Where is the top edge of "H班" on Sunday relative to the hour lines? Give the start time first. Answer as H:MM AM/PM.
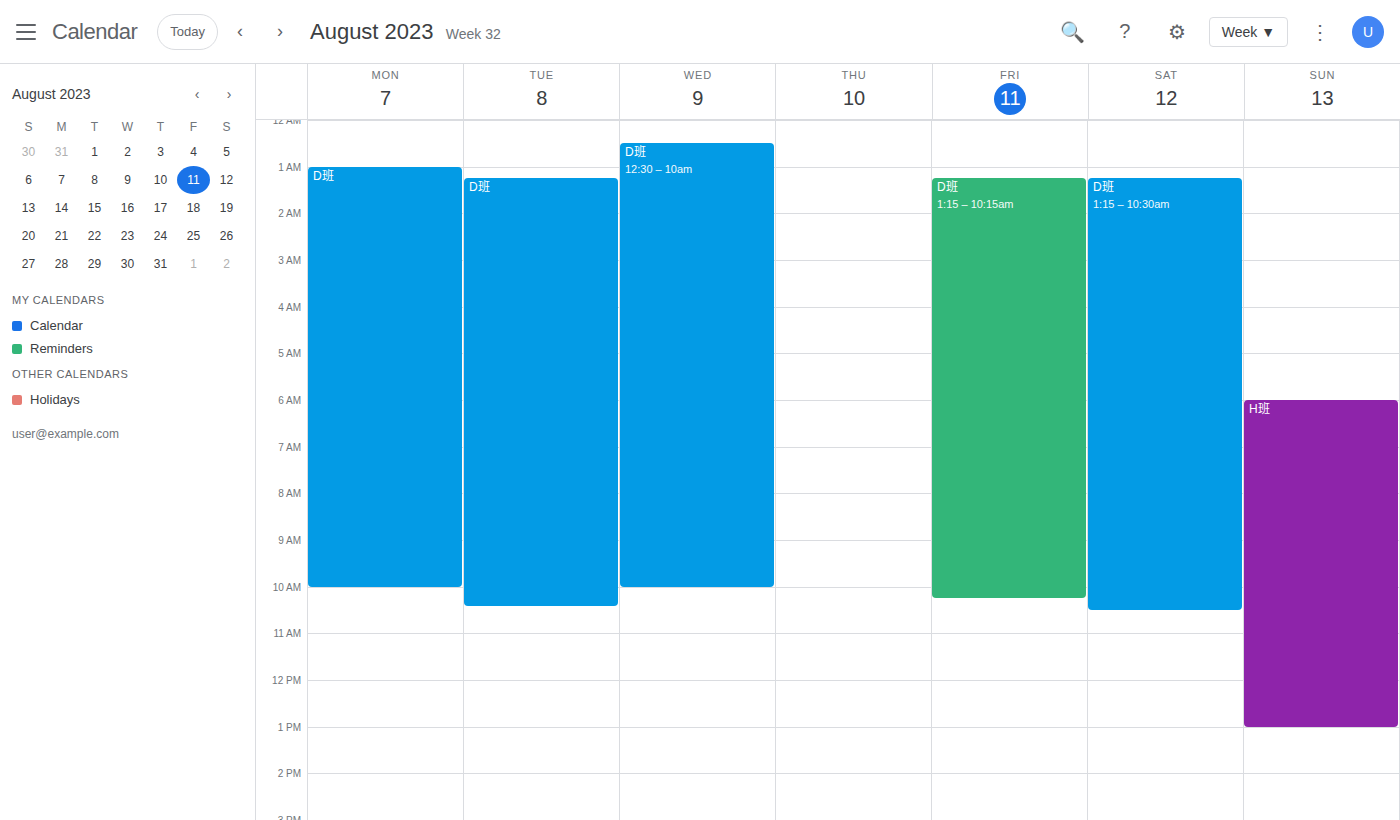
6:00 AM -- exactly on the 6 AM line.